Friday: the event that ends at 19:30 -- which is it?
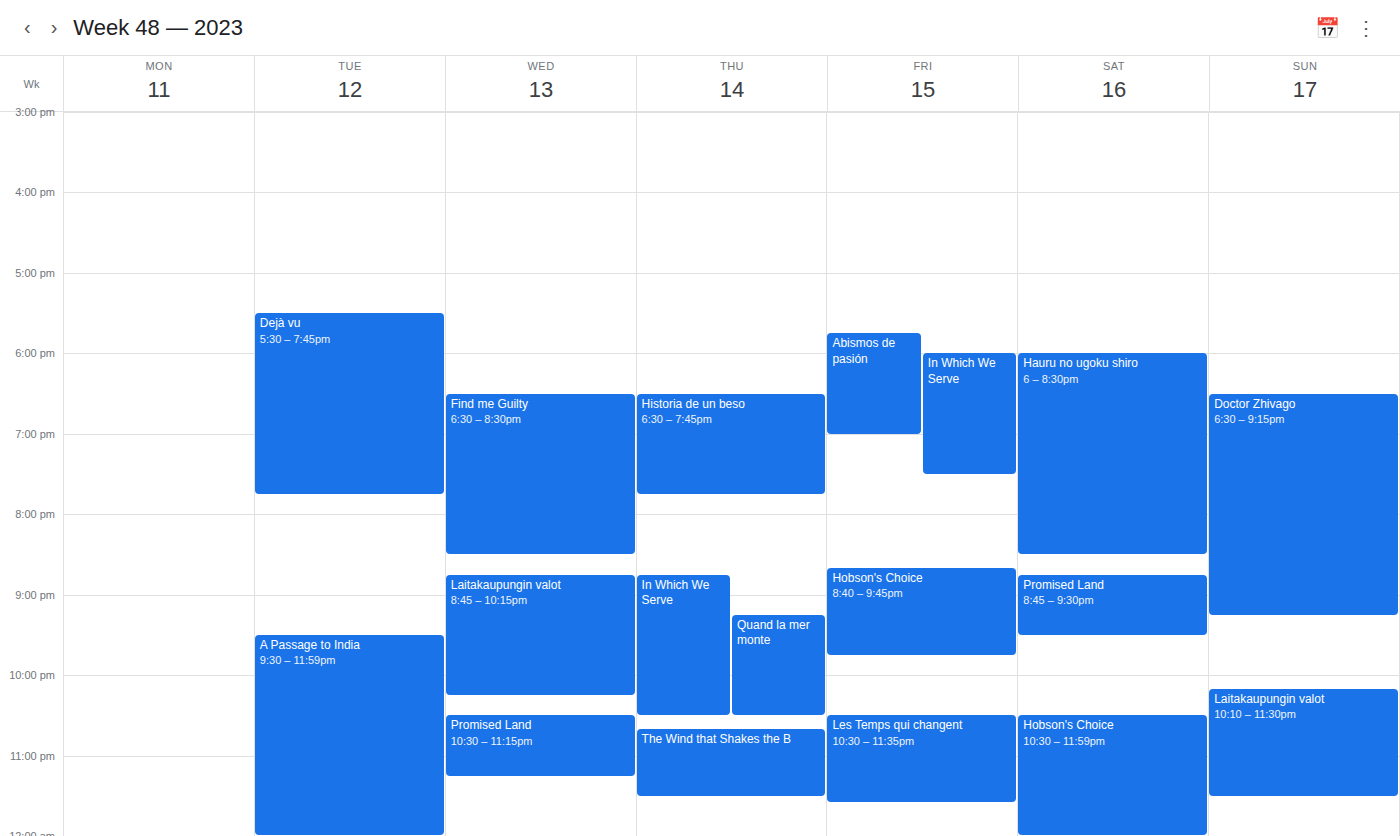
"In Which We Serve"